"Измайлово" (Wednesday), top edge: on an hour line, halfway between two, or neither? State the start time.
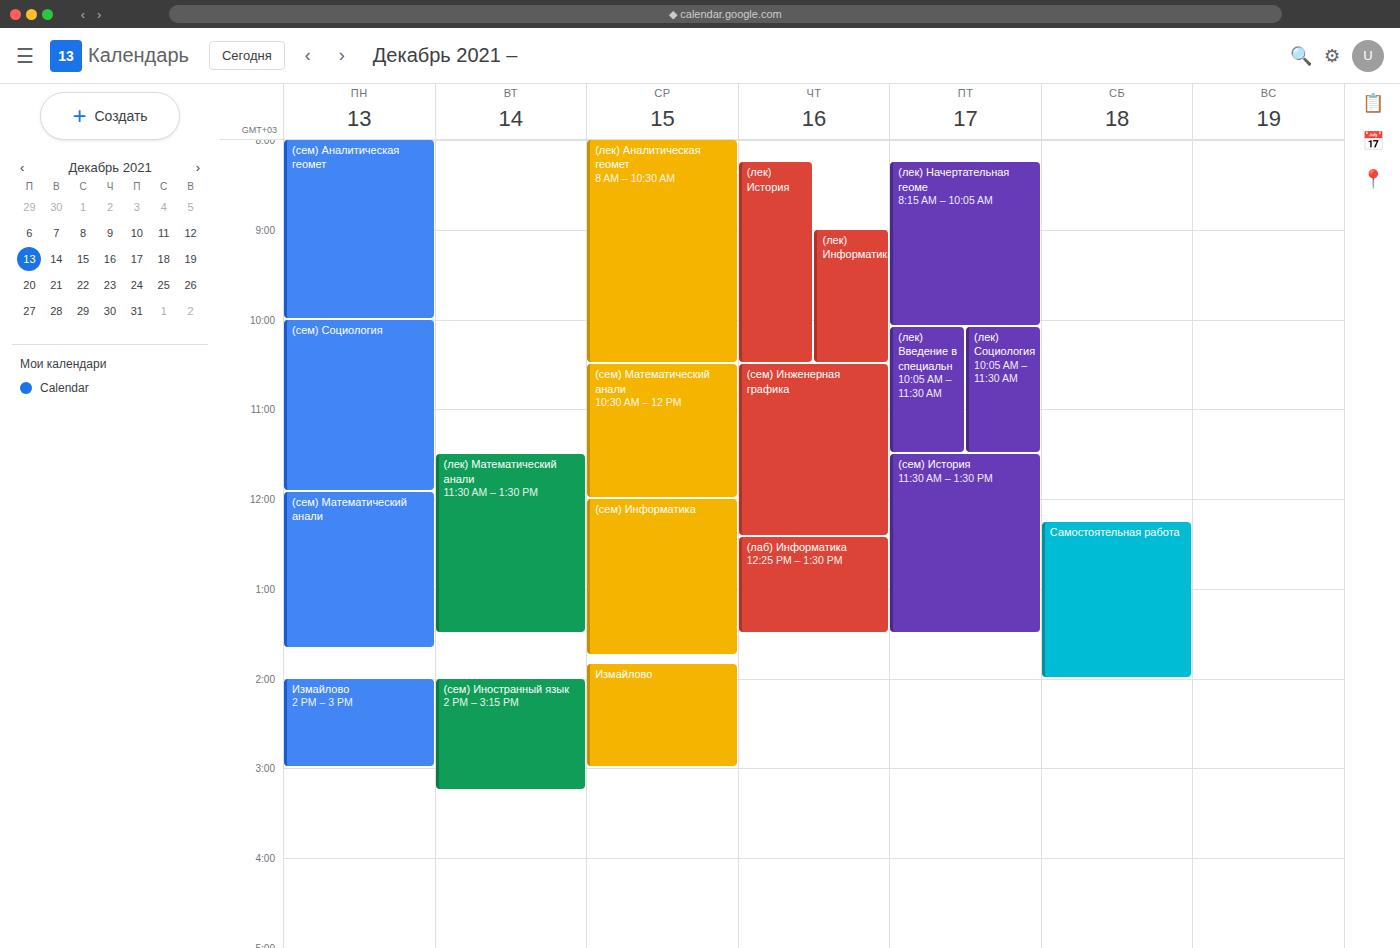
1:50 PM -- neither: 50 minutes below the 1 PM line and 10 minutes above the 2 PM line.